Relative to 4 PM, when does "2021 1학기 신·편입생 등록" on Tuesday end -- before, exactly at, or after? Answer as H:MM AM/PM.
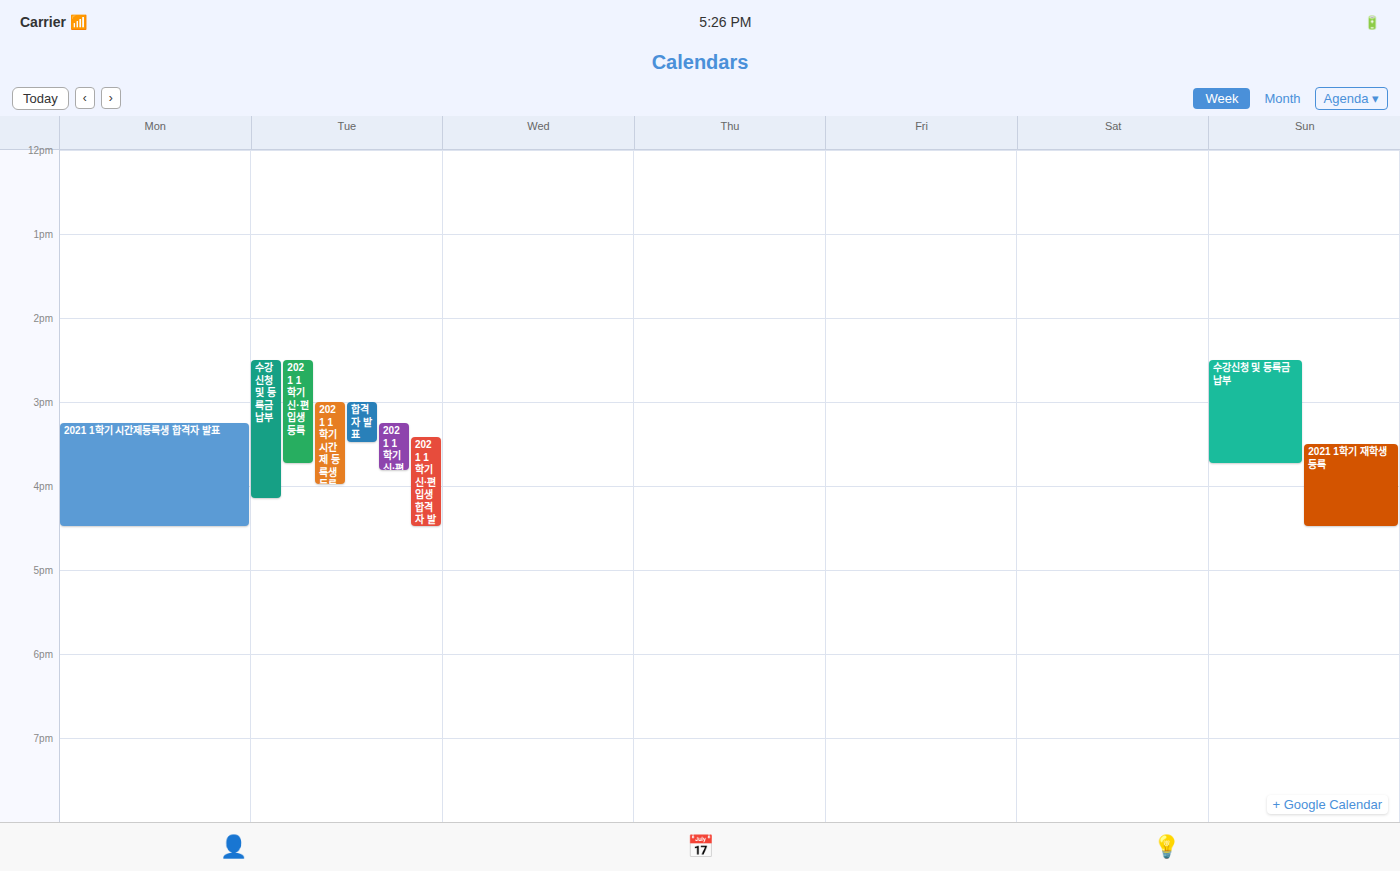
3:45 PM -- before 4 PM, 15 minutes above the 4 PM line.